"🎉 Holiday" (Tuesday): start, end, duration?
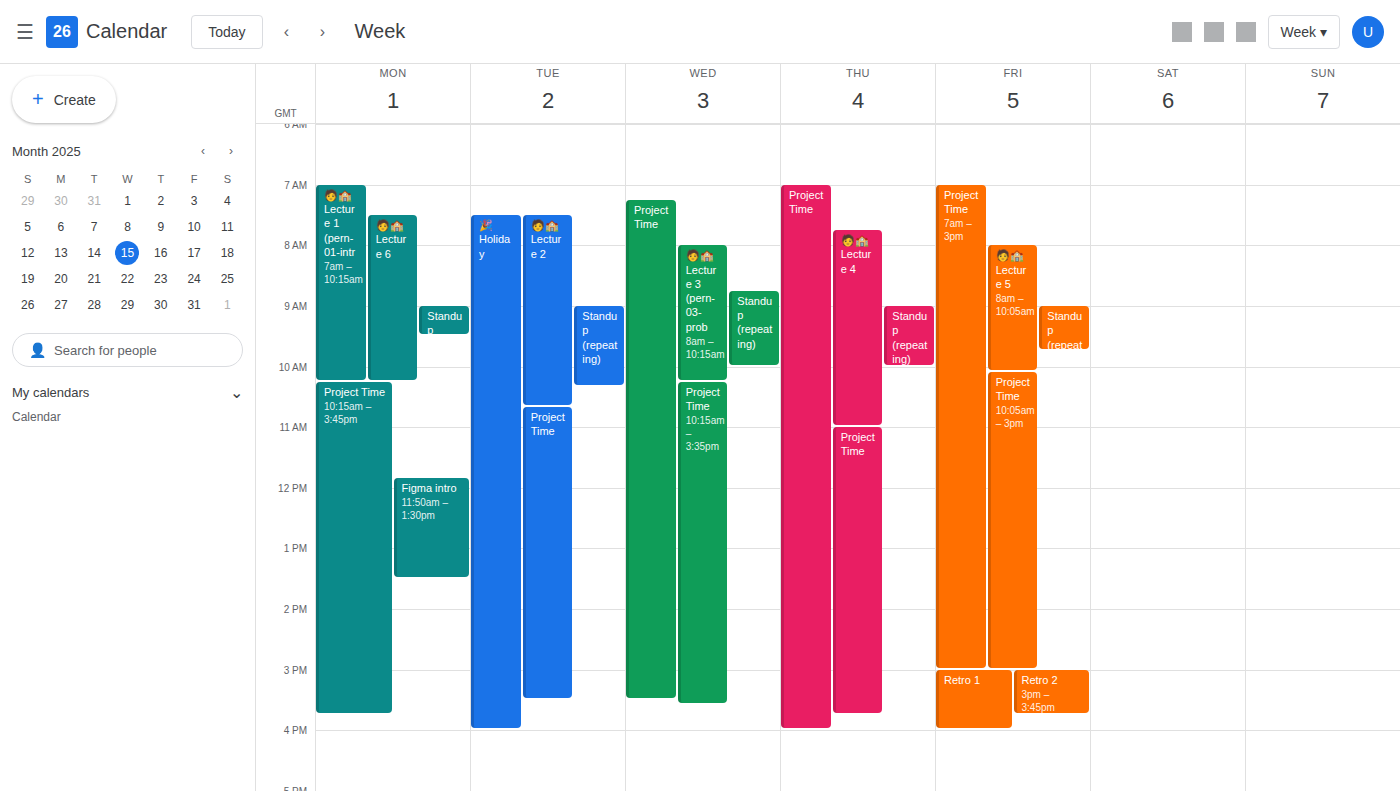
7:30 AM to 4:00 PM, 8 hours 30 minutes